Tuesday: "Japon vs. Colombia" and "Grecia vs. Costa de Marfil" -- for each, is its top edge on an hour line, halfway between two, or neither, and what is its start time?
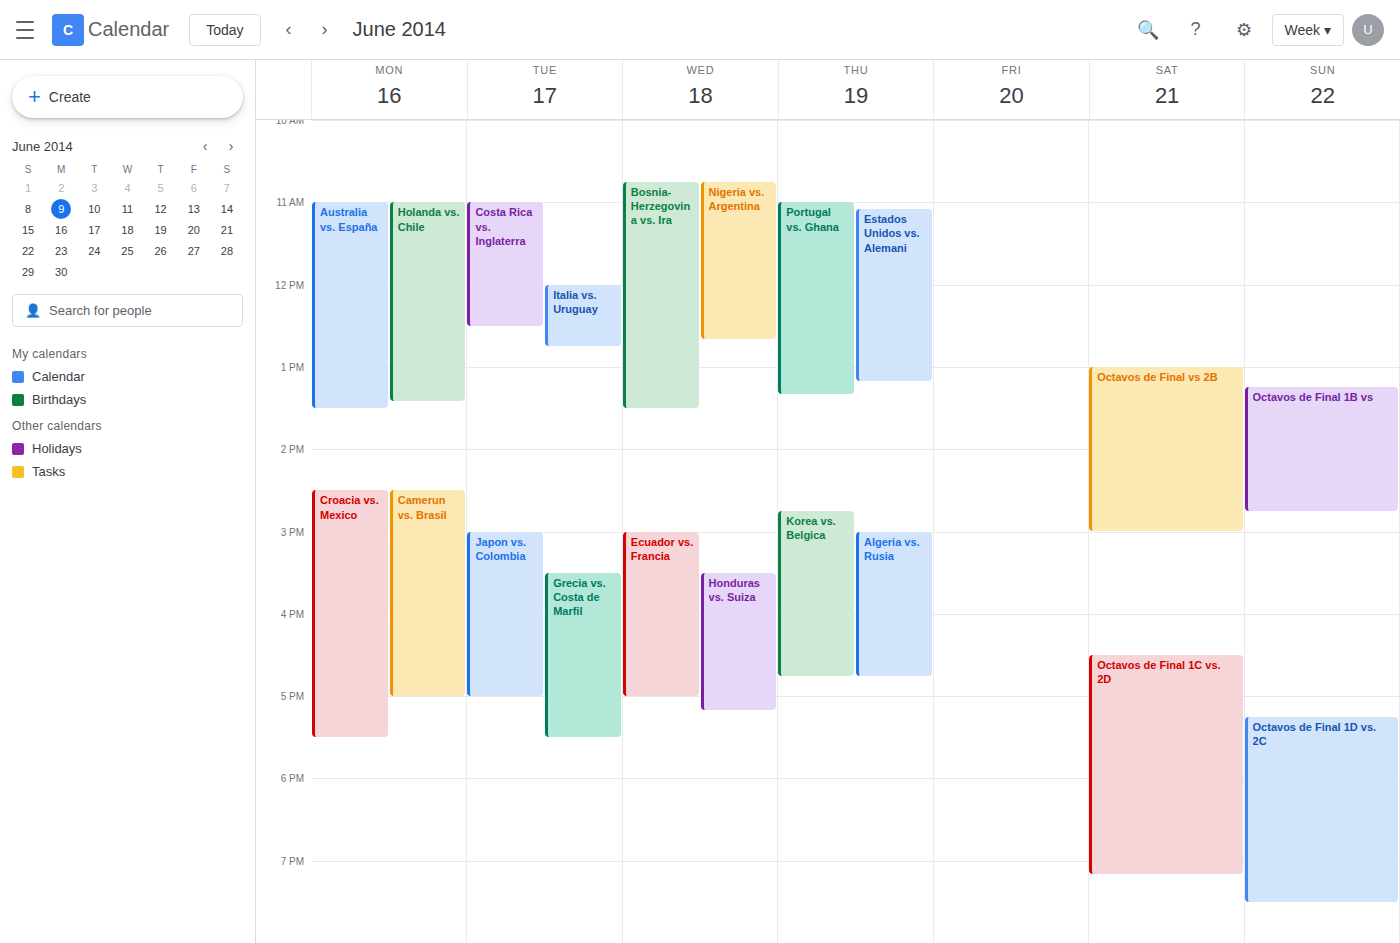
"Japon vs. Colombia": 15:00, exactly on the 15:00 line. "Grecia vs. Costa de Marfil": 15:30, halfway between the 15:00 and 16:00 lines.